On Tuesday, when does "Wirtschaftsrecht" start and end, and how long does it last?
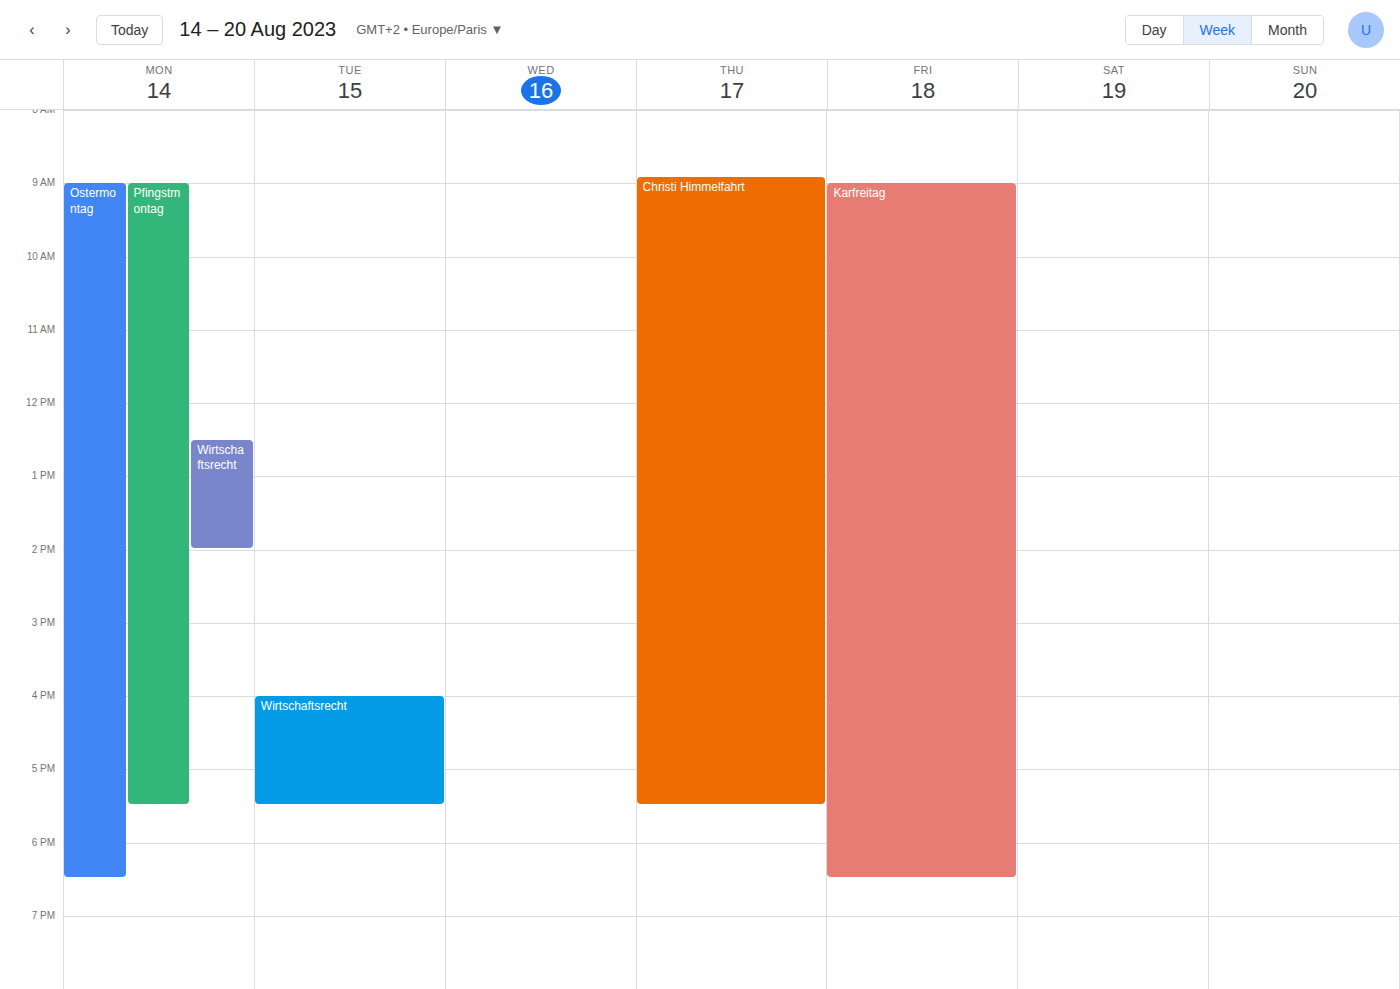
4:00 PM to 5:30 PM, 1 hour 30 minutes